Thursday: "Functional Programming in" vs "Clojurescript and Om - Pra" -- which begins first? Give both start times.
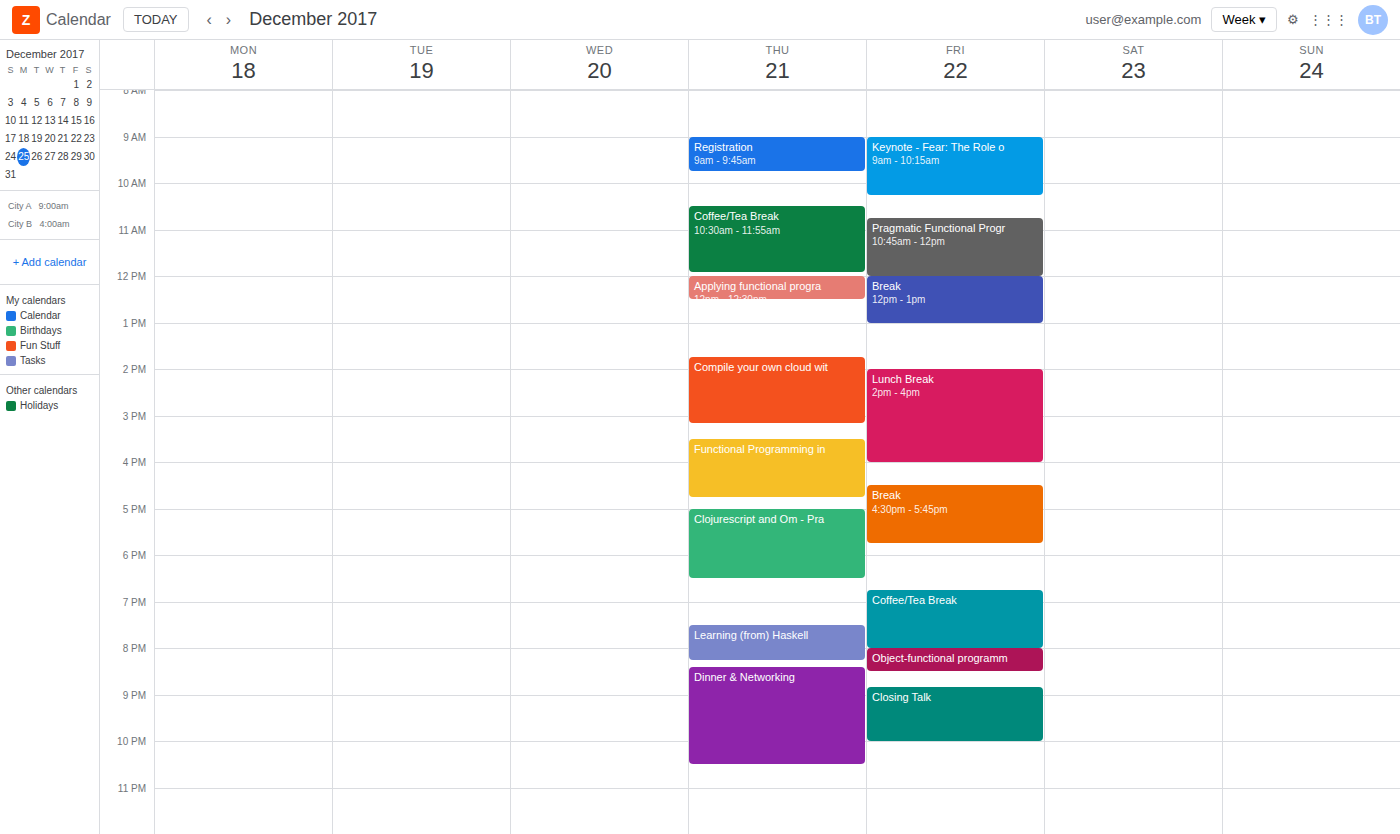
"Functional Programming in" 3:30 PM; "Clojurescript and Om - Pra" 5:00 PM.